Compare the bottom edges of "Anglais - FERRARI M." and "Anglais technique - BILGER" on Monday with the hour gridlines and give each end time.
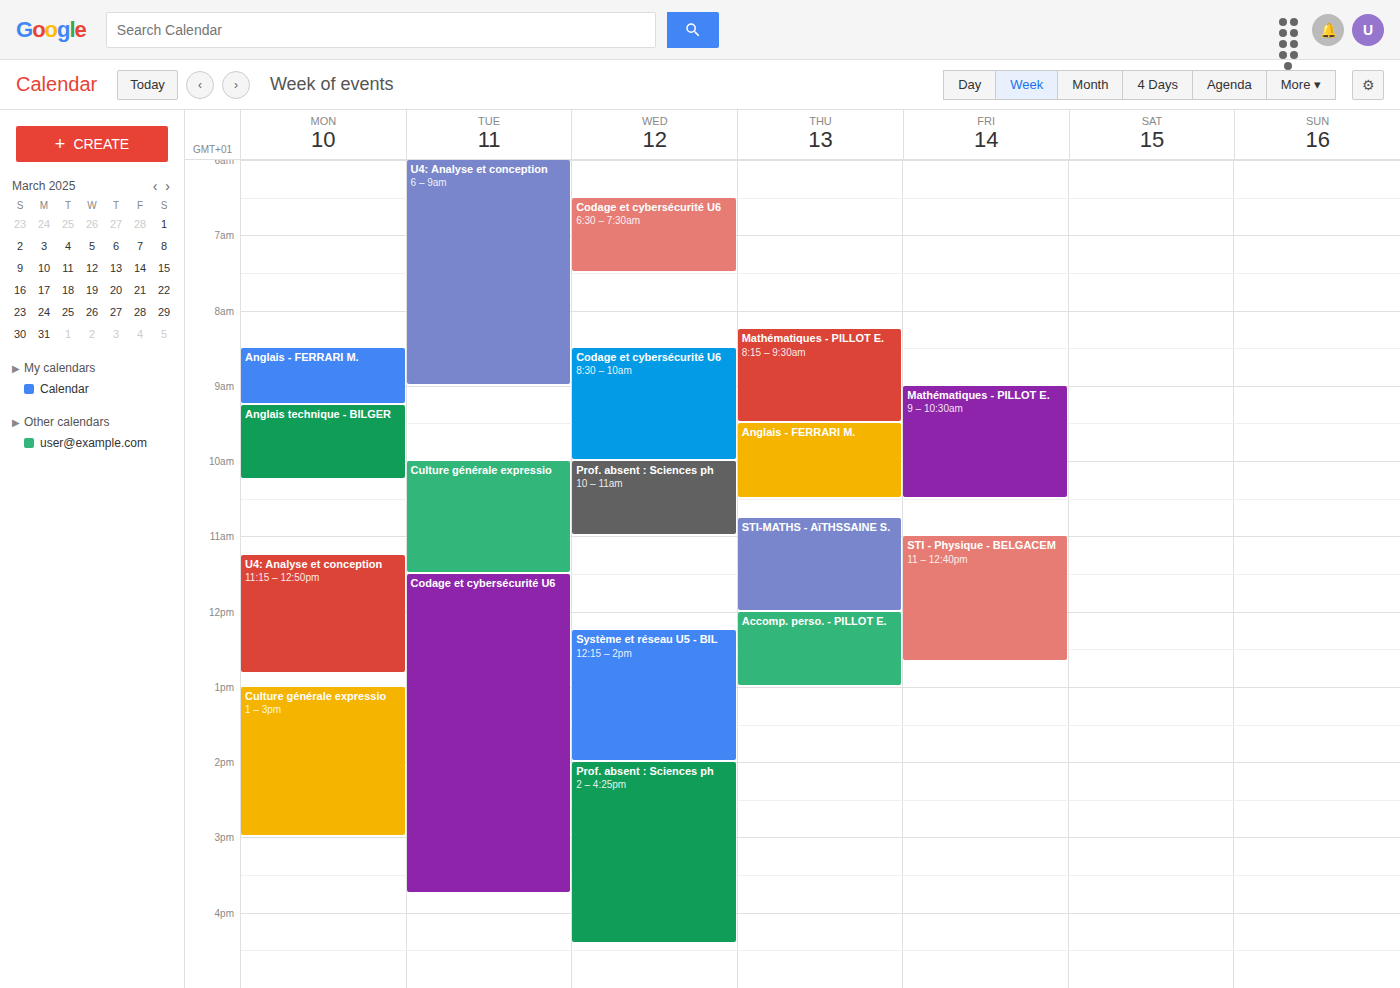
"Anglais - FERRARI M.": 9:15 AM, neither: a quarter of the way from the 9 AM line to the 10 AM line. "Anglais technique - BILGER": 10:15 AM, neither: a quarter of the way from the 10 AM line to the 11 AM line.